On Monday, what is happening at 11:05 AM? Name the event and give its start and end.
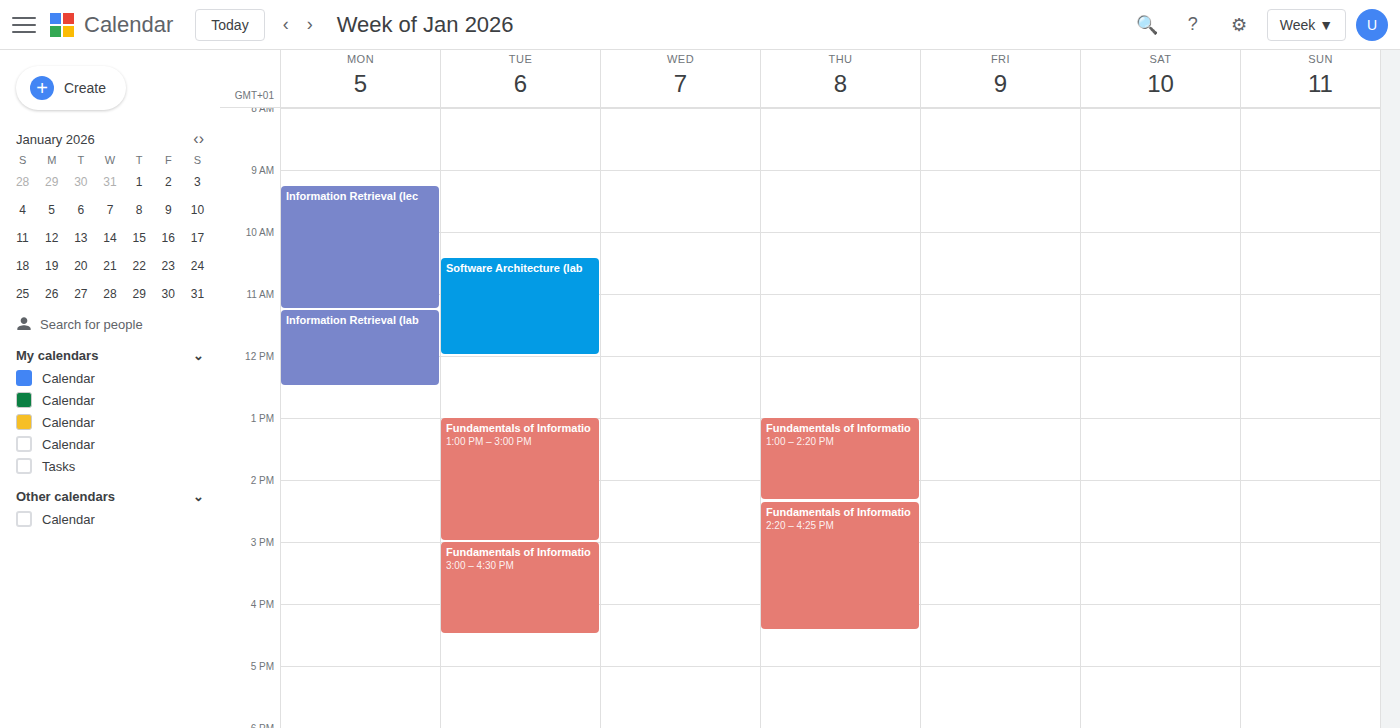
"Information Retrieval (lec", 9:15 AM to 11:15 AM